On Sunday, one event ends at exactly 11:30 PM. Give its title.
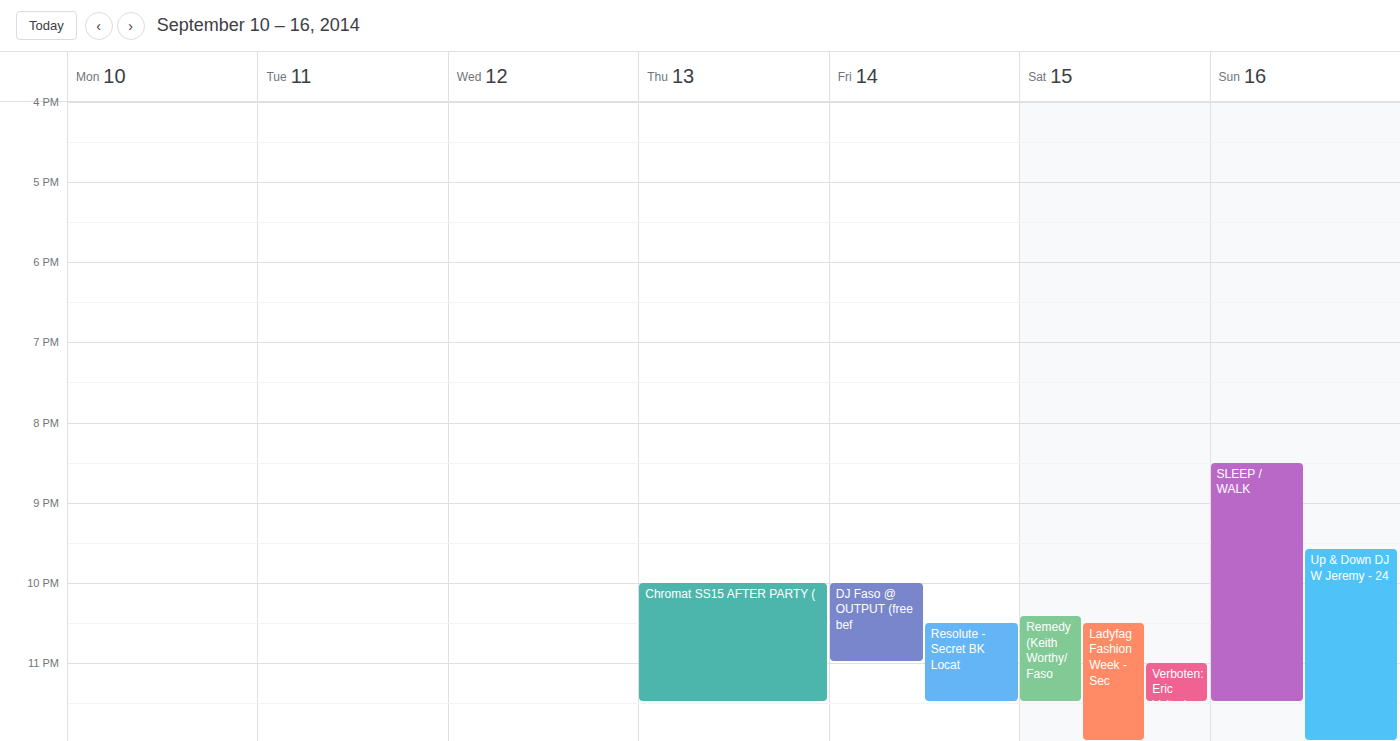
"SLEEP / WALK"